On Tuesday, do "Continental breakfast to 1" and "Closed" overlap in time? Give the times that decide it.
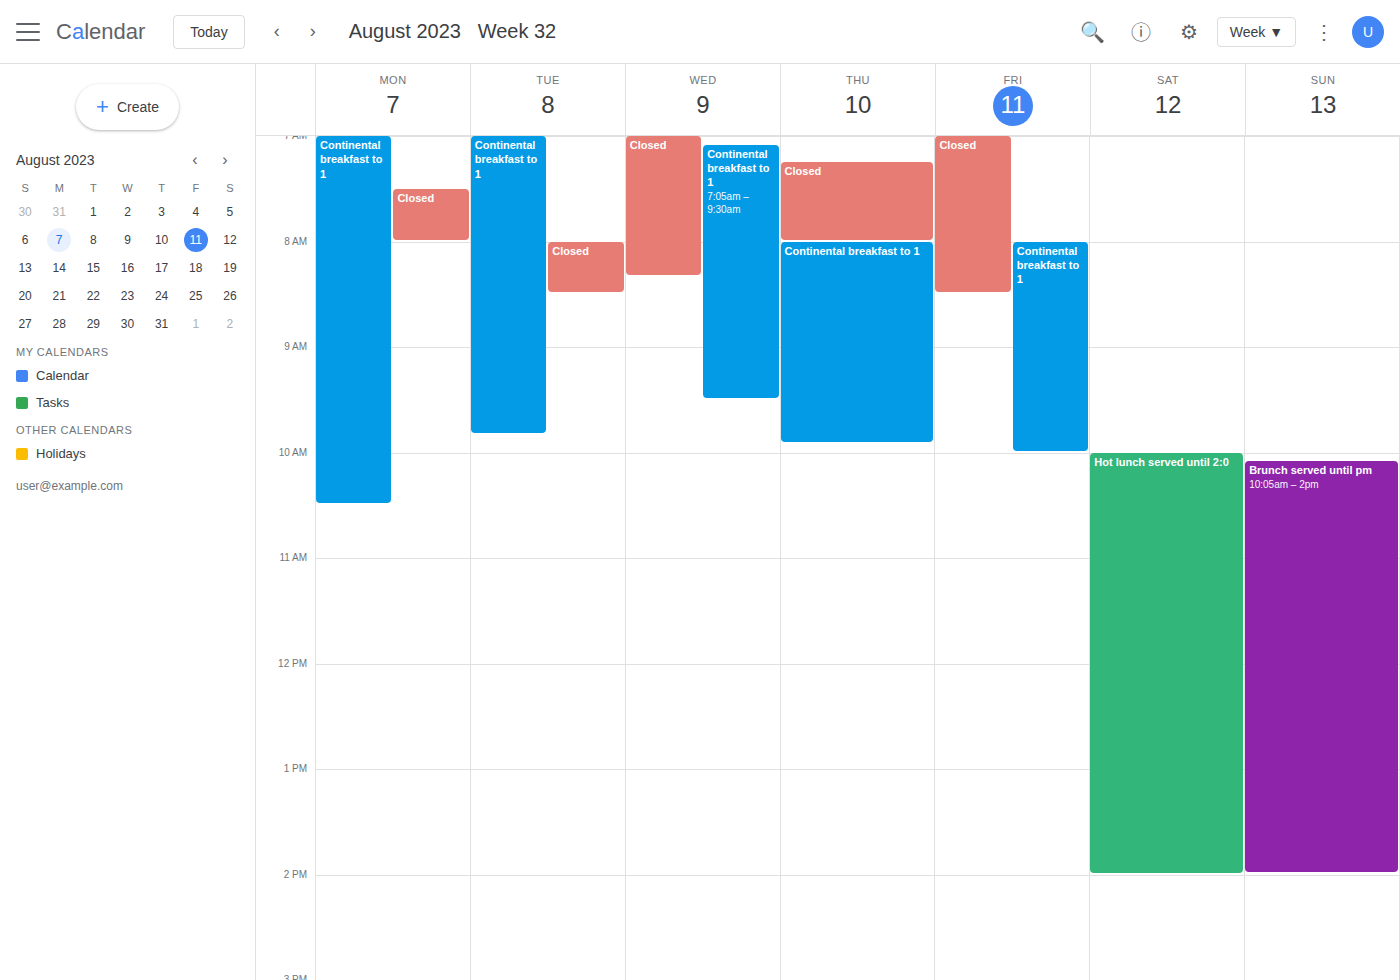
"Closed" runs 08:00 to 08:30, inside "Continental breakfast to 1" -- they overlap.